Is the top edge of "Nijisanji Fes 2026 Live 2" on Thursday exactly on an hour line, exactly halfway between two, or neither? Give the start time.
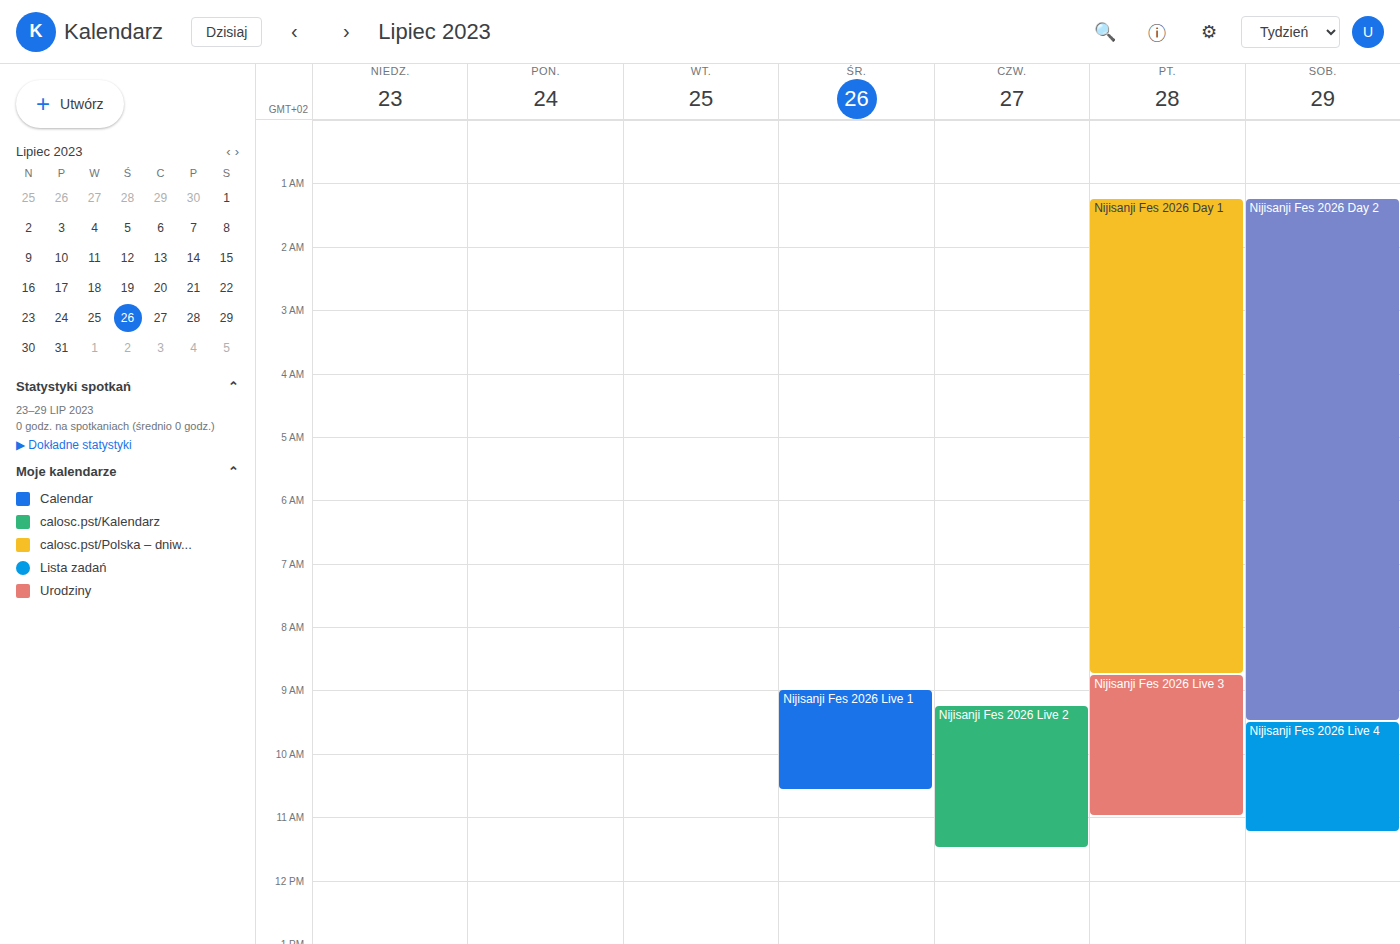
9:15 AM -- neither: a quarter of the way from the 9 AM line to the 10 AM line.